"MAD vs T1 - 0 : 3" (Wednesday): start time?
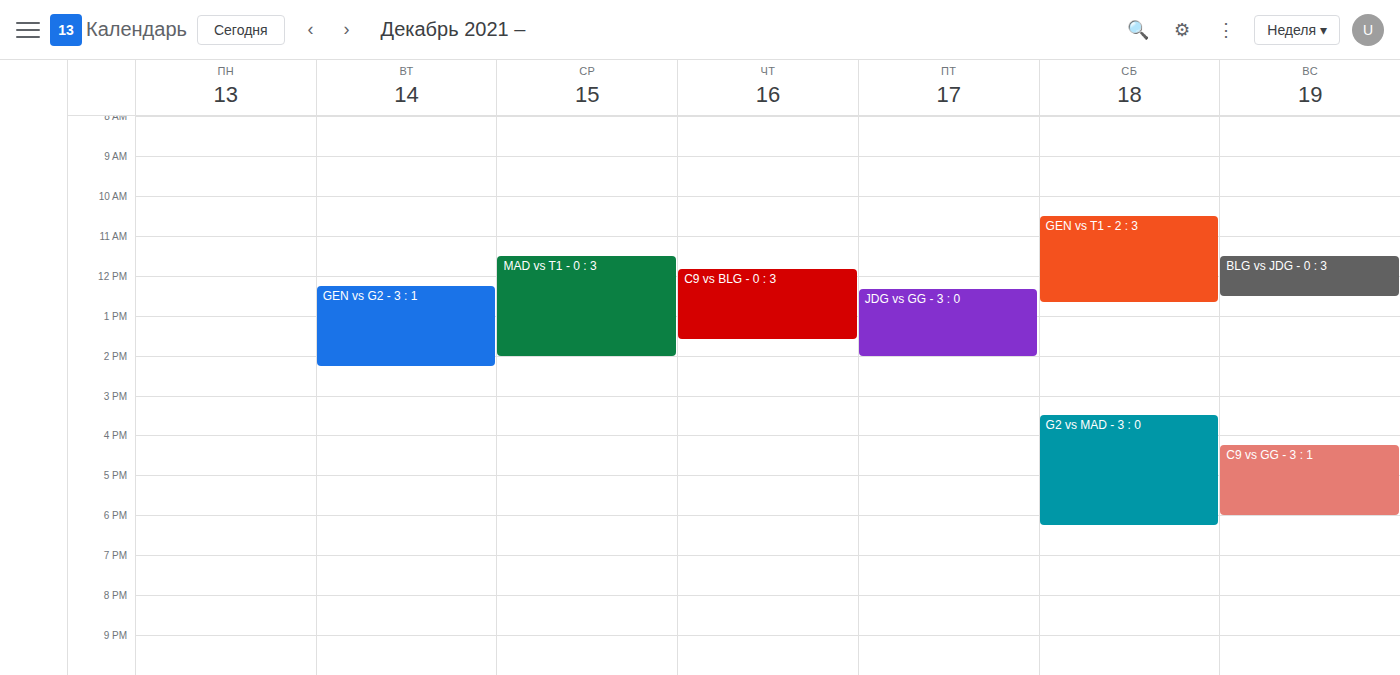
11:30 AM